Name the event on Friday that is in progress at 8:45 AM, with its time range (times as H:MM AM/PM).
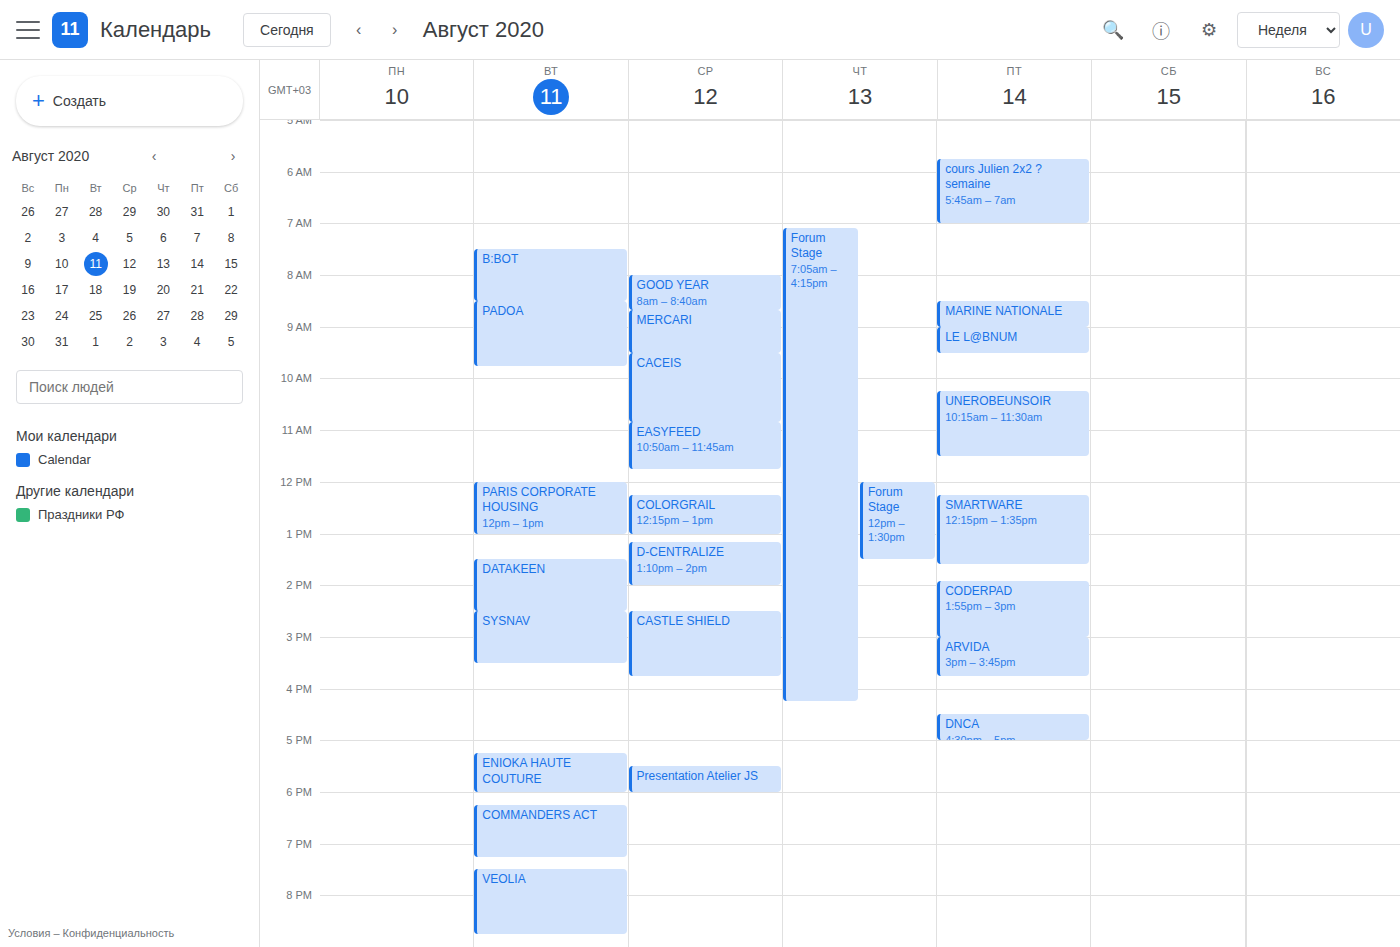
"MARINE NATIONALE", 8:30 AM to 9:00 AM